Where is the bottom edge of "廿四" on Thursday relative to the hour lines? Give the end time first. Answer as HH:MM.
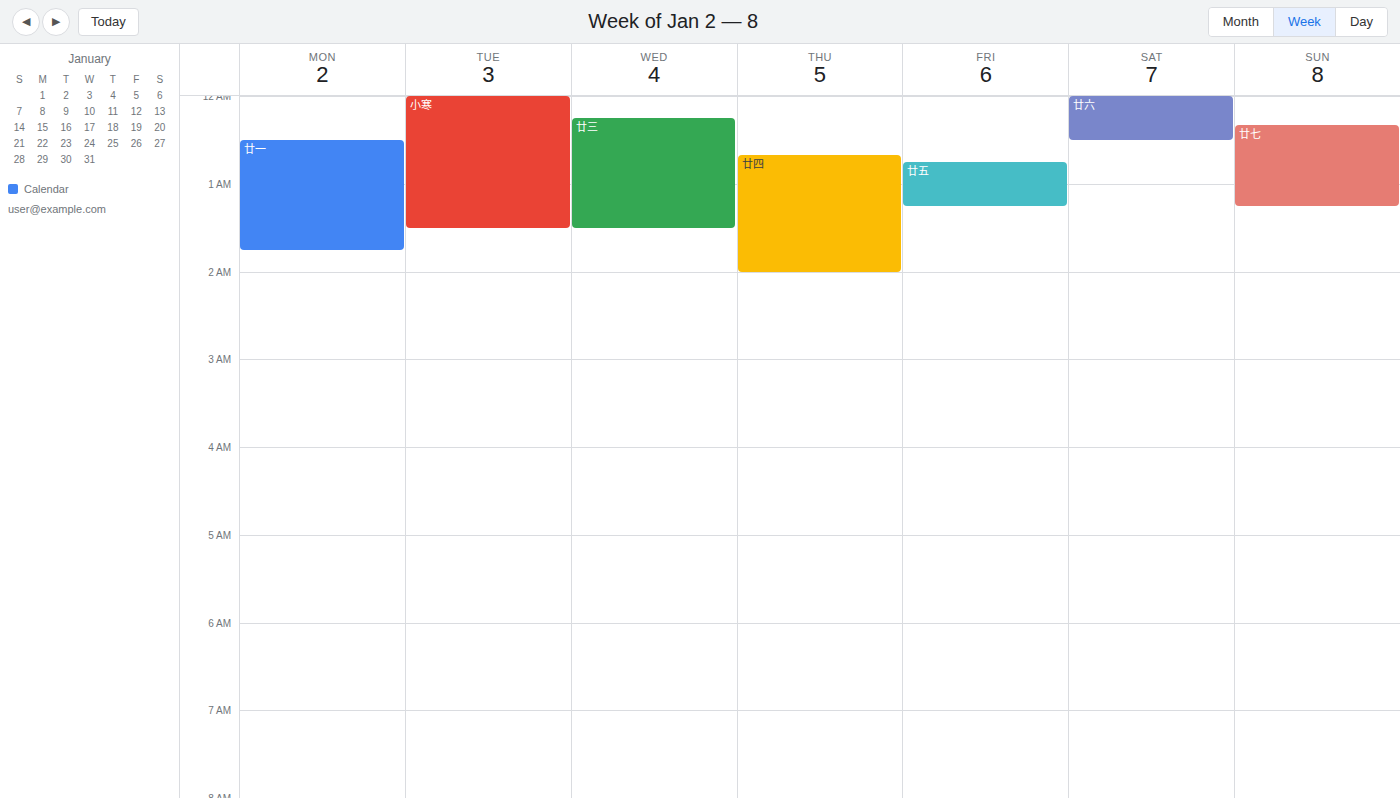
02:00 -- exactly on the 02:00 line.